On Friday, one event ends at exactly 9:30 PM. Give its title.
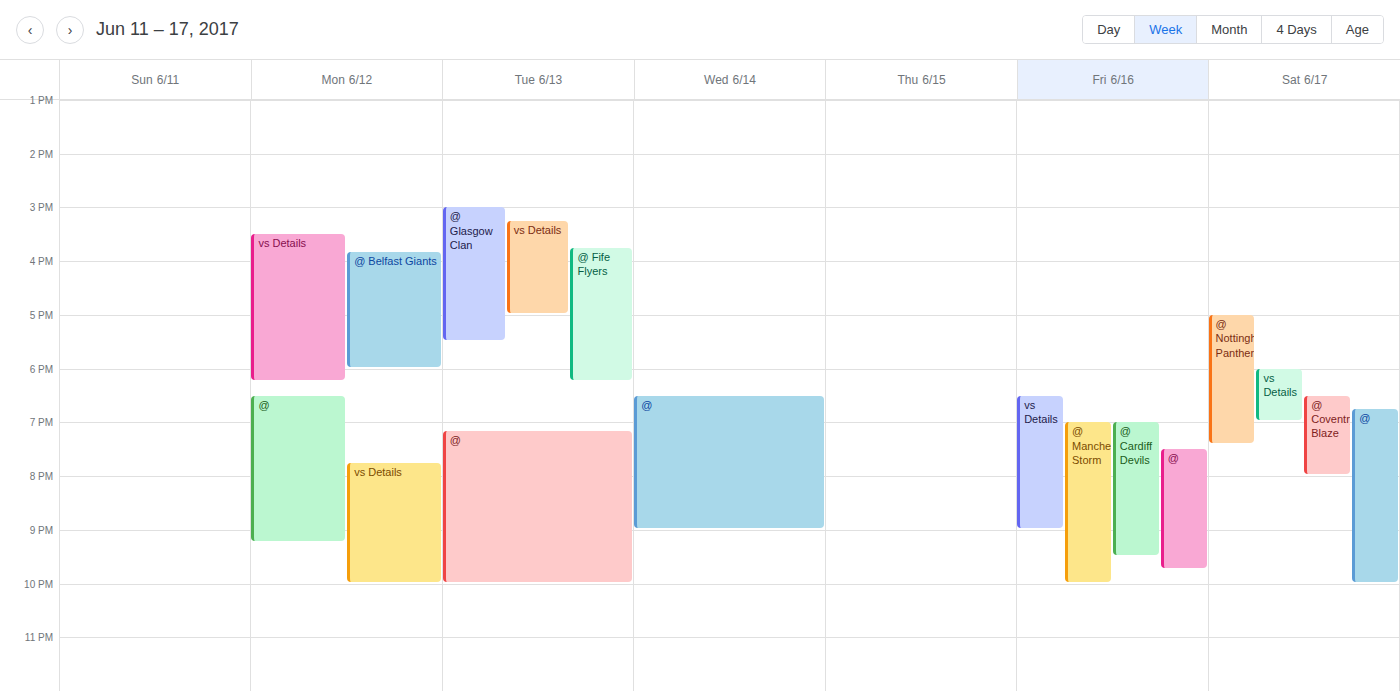
"@ Cardiff Devils"